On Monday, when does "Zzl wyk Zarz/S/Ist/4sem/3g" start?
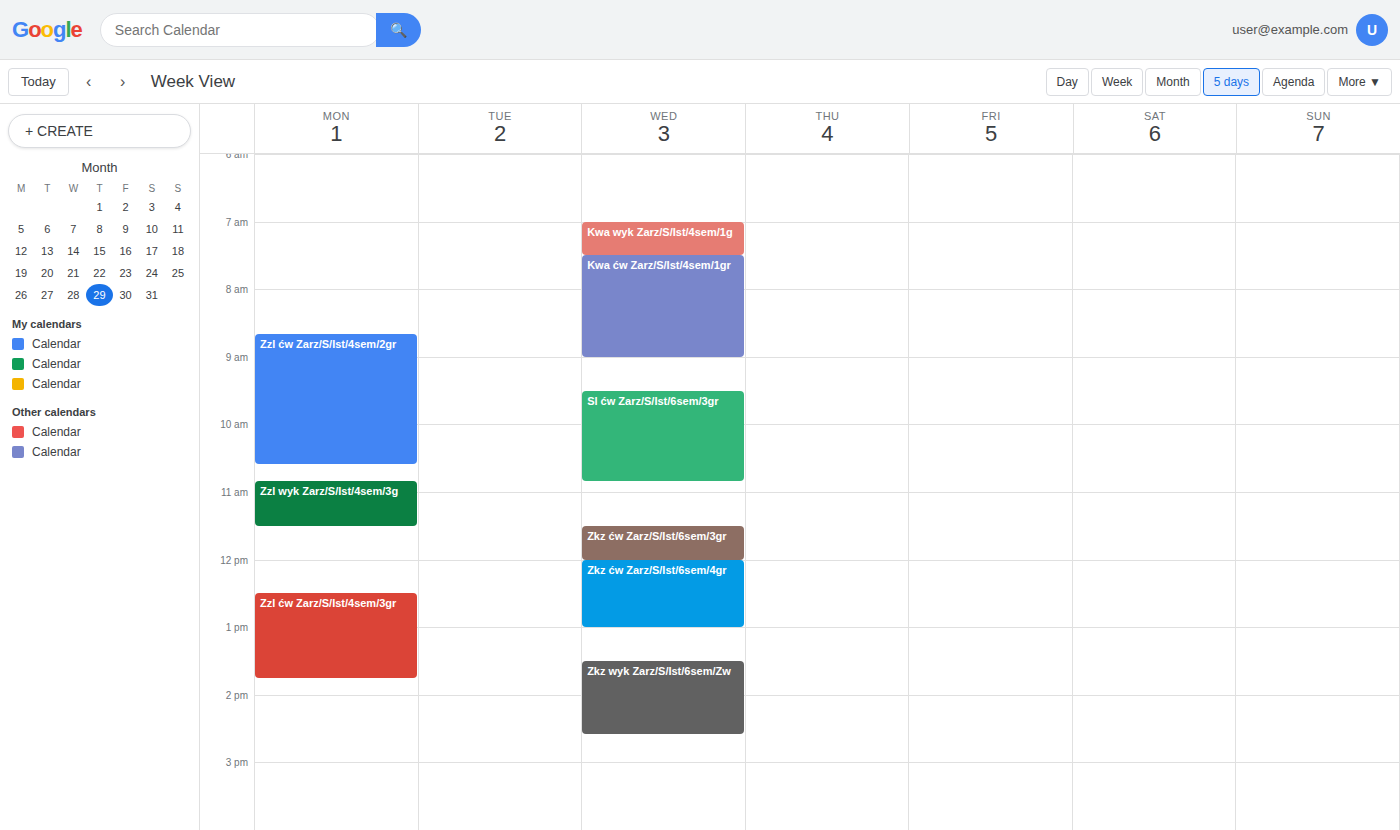
10:50 AM